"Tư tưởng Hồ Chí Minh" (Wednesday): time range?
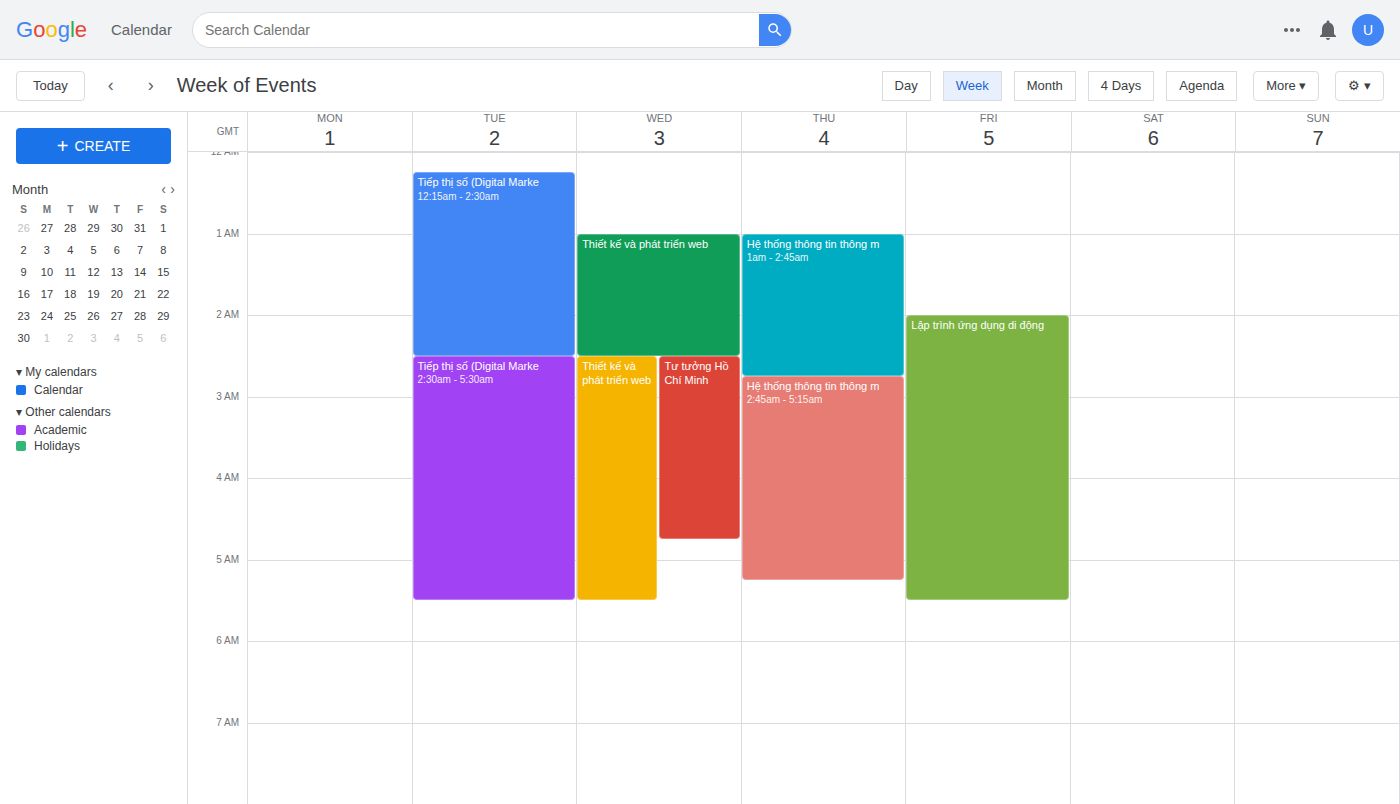
2:30 AM to 4:45 AM